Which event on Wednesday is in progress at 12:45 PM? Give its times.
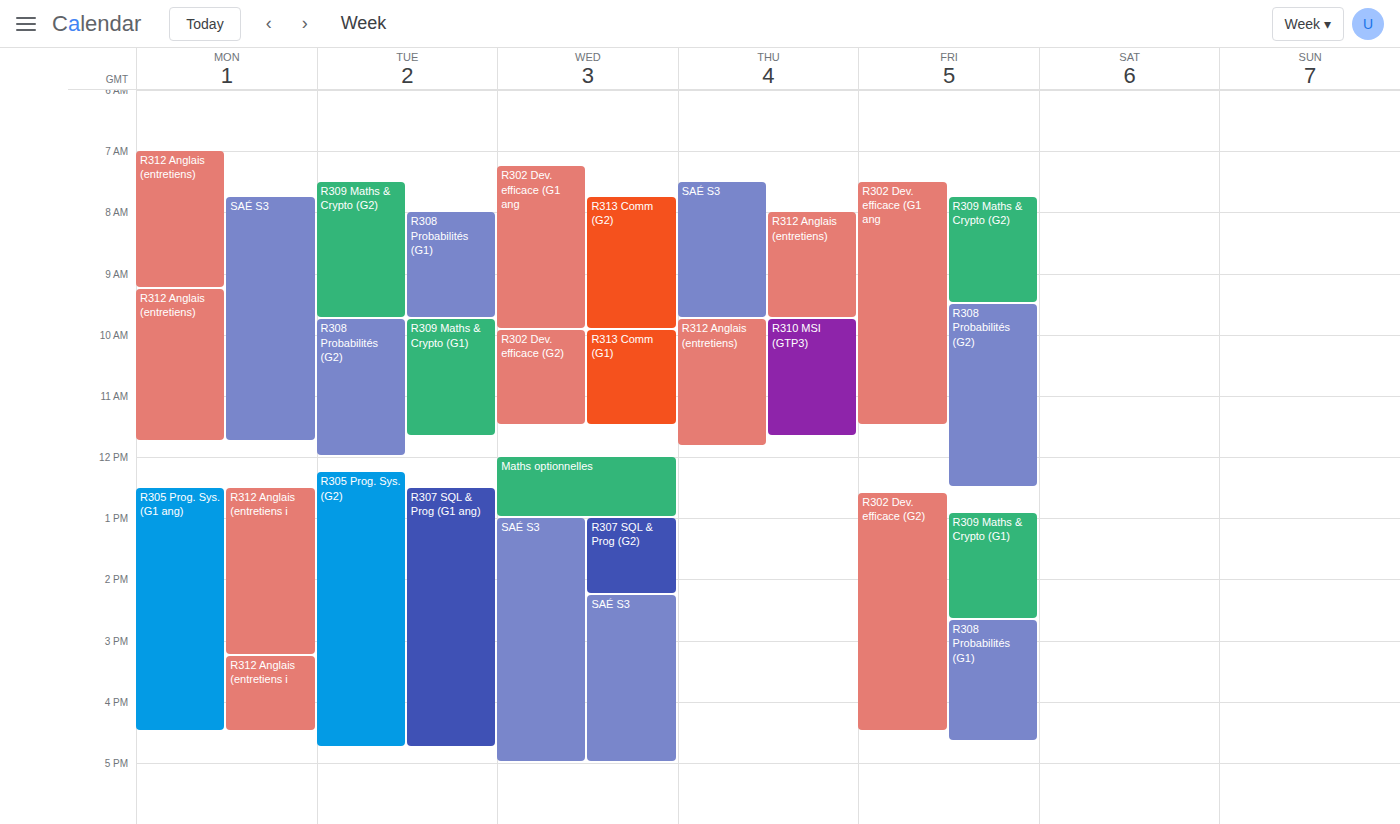
"Maths optionnelles", 12:00 PM to 1:00 PM